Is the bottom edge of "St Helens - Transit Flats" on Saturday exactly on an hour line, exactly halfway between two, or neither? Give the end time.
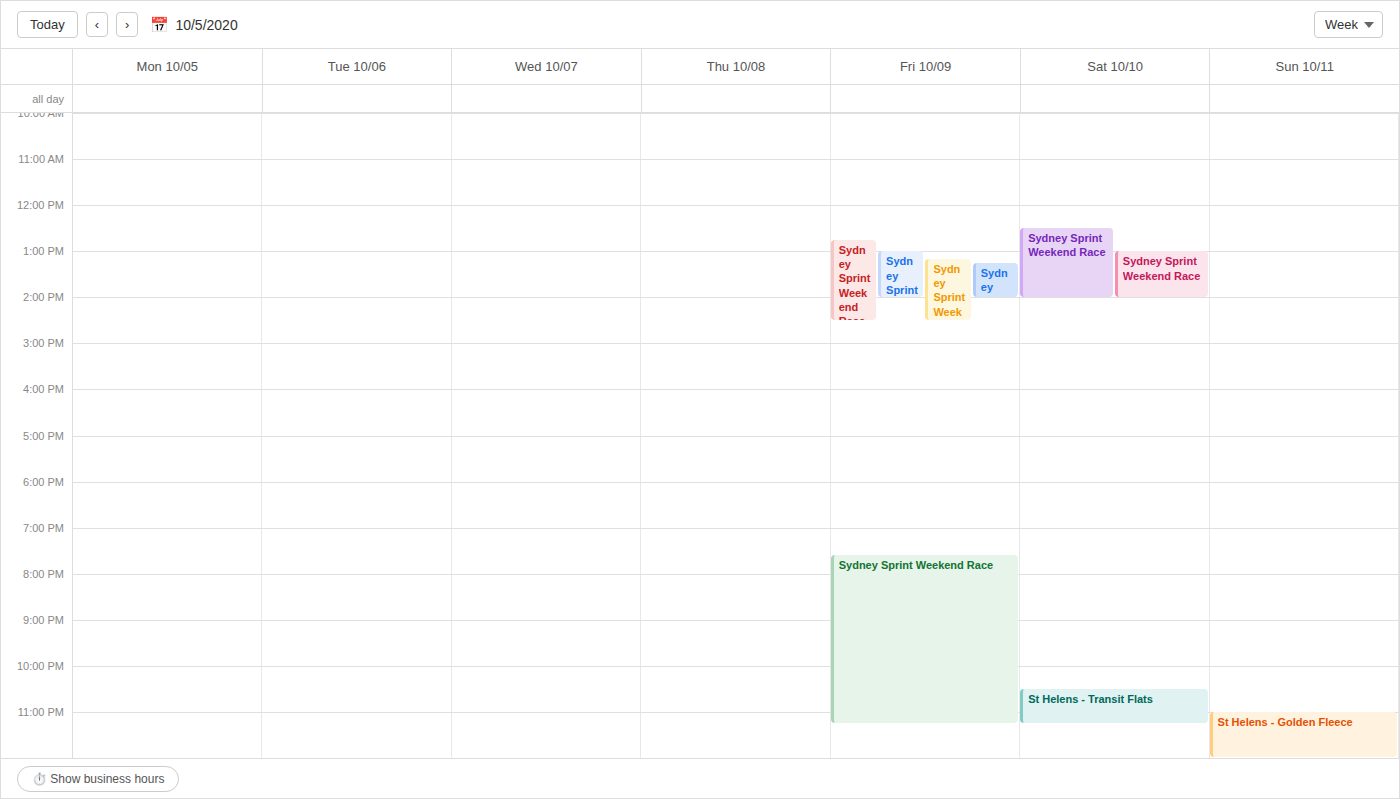
11:15 PM -- neither: a quarter of the way from the 11 PM line to the 12 AM line.